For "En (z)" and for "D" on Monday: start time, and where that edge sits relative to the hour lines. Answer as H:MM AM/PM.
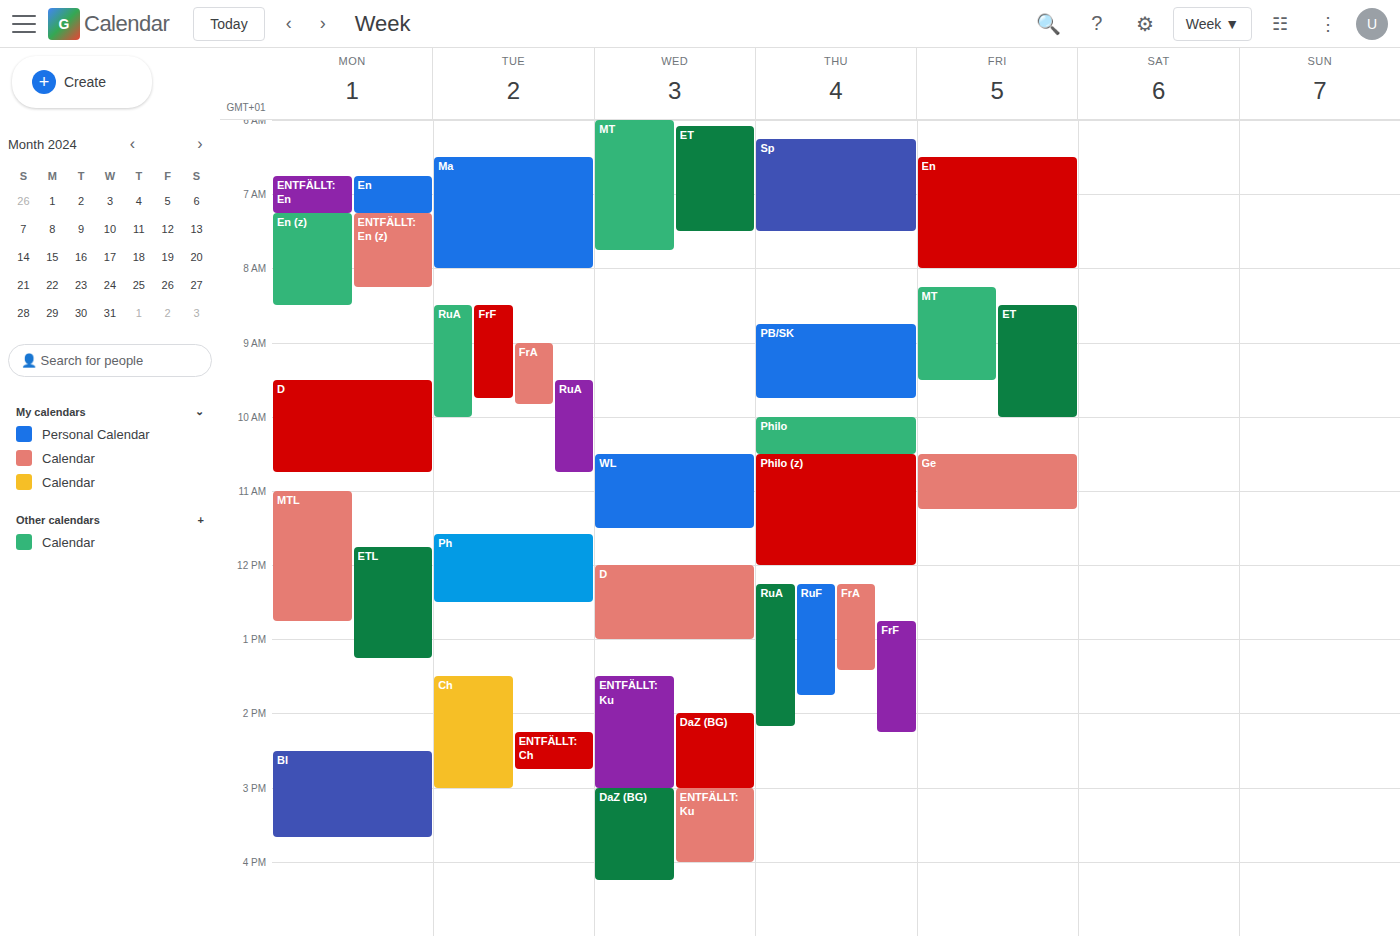
"En (z)": 7:15 AM, neither: a quarter of the way from the 7 AM line to the 8 AM line. "D": 9:30 AM, halfway between the 9 AM and 10 AM lines.